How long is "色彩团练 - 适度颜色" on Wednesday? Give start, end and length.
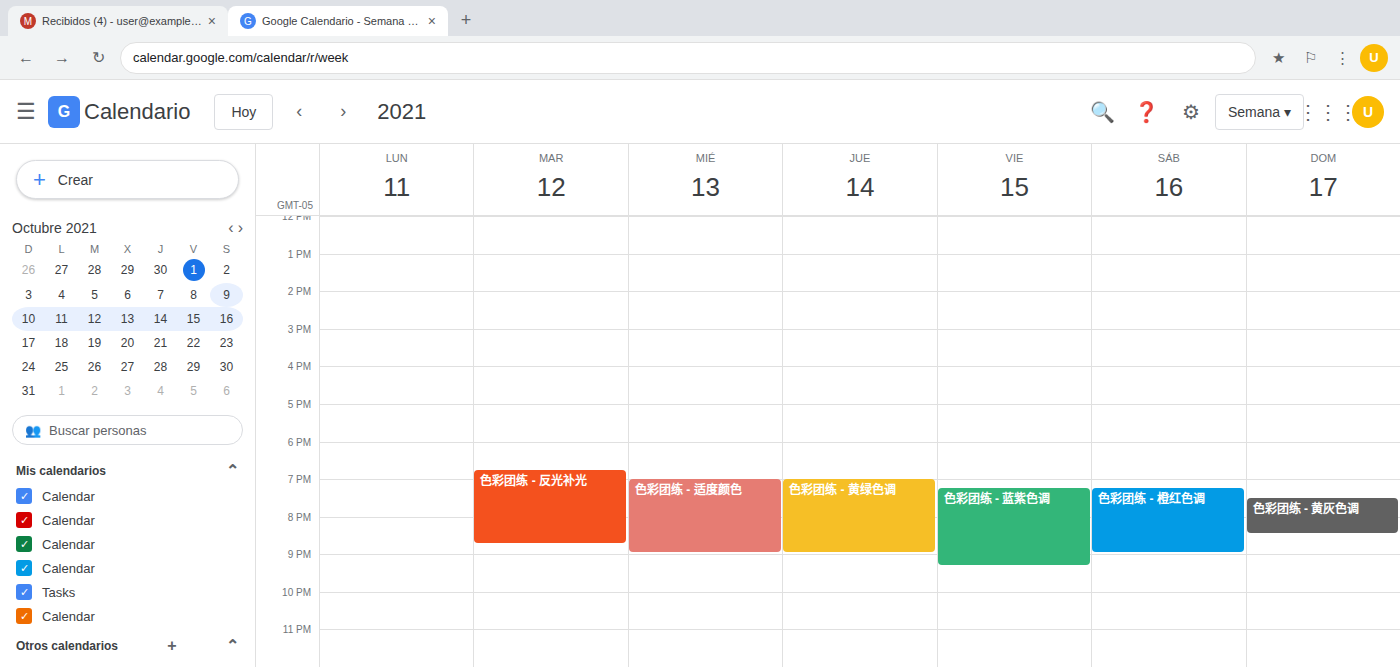
7:00 PM to 9:00 PM, 2 hours